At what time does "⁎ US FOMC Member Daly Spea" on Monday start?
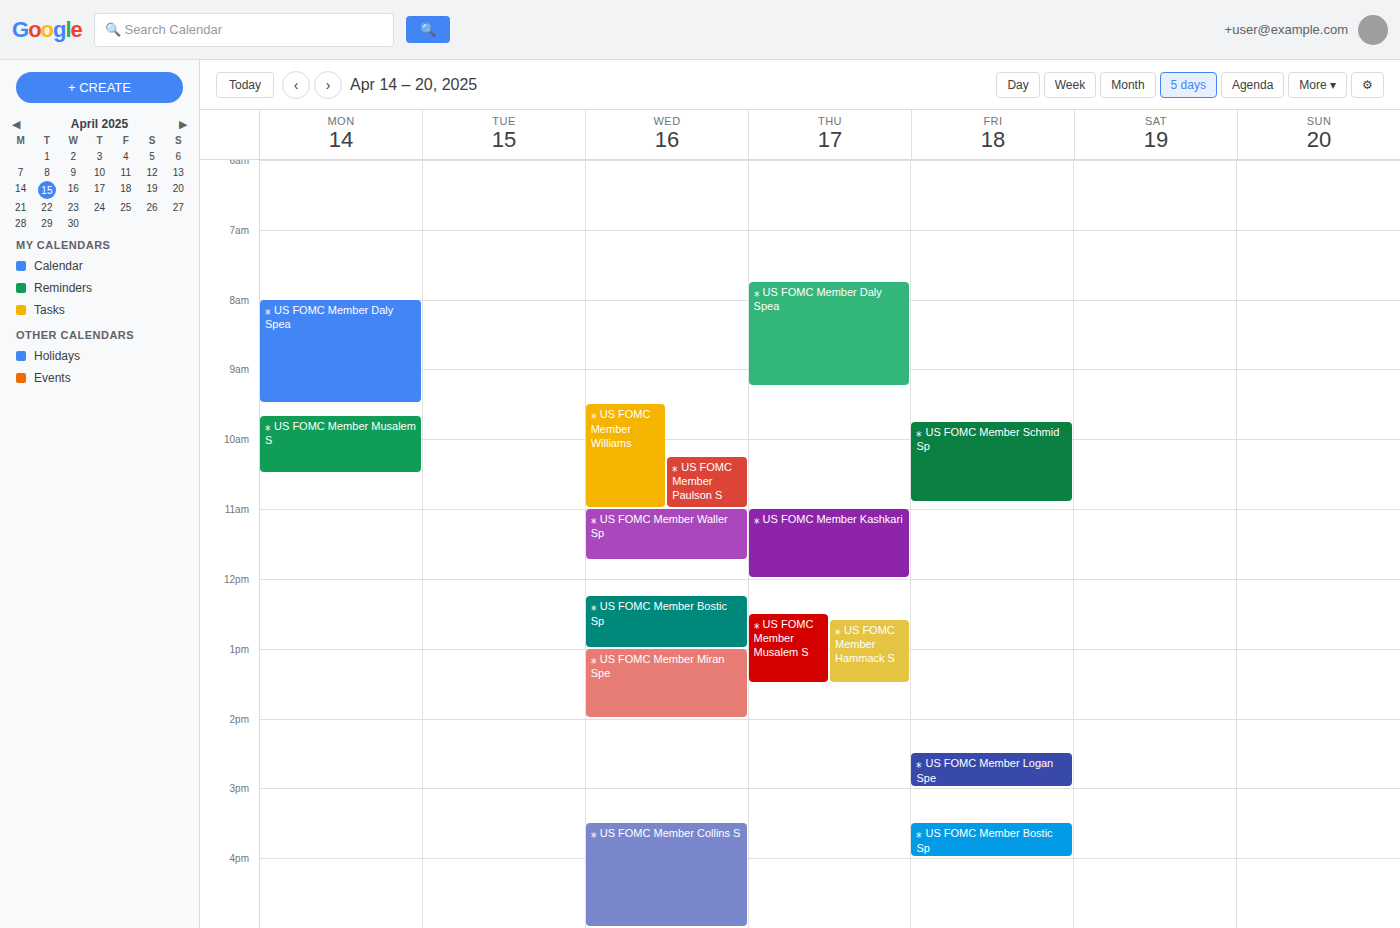
8:00 AM